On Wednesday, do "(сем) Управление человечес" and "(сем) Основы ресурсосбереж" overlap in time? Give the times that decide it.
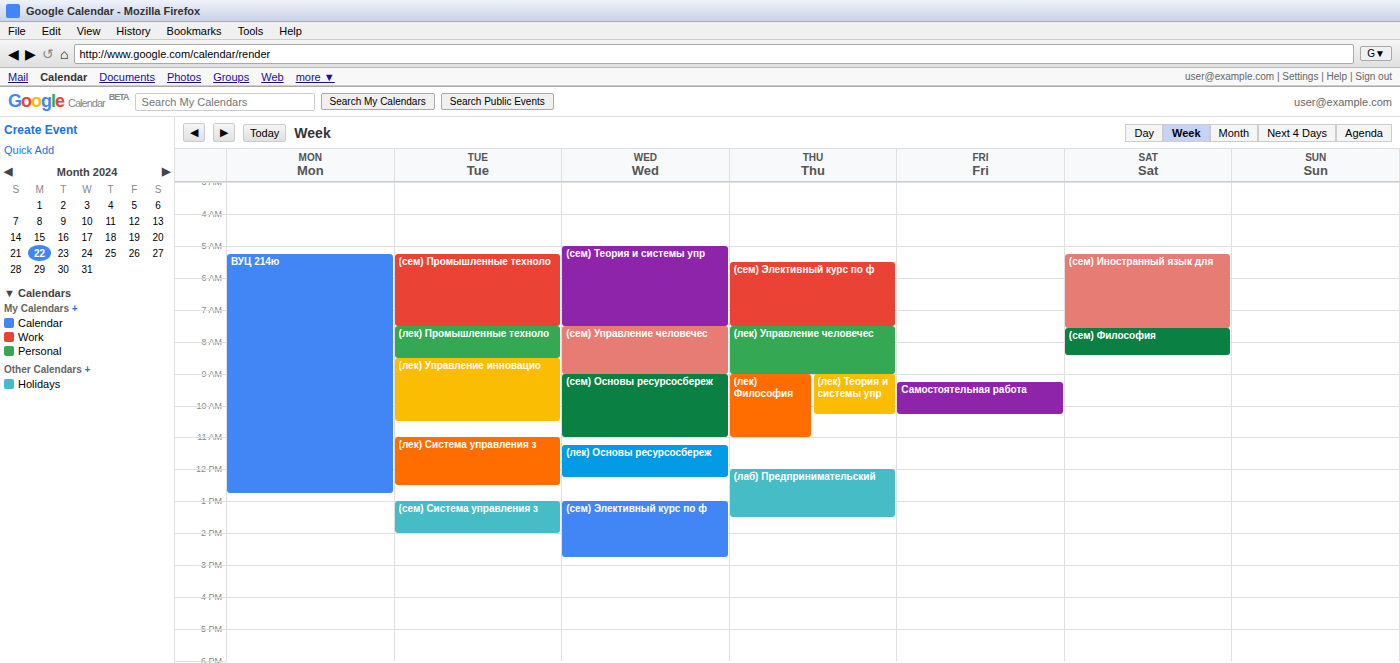
"(сем) Управление человечес" ends at 09:00, exactly when "(сем) Основы ресурсосбереж" starts -- they touch but do not overlap.